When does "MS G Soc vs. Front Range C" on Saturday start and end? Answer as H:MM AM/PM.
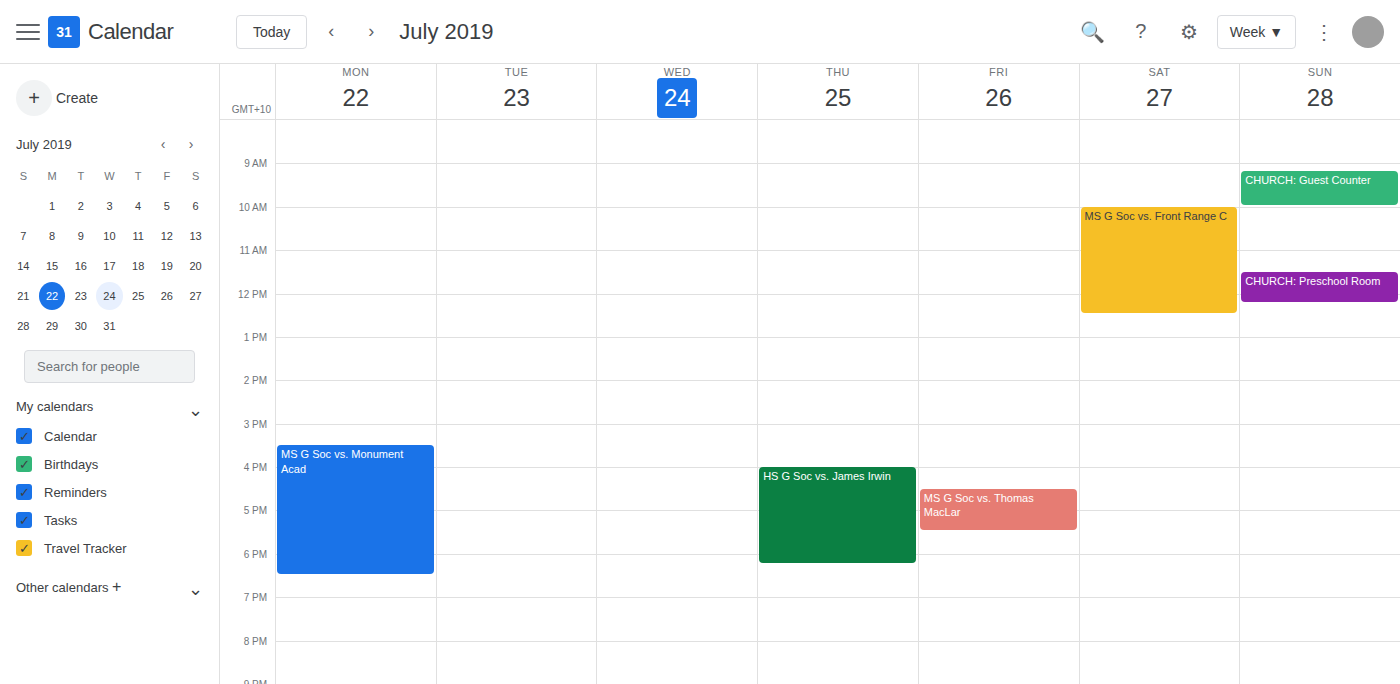
10:00 AM to 12:30 PM